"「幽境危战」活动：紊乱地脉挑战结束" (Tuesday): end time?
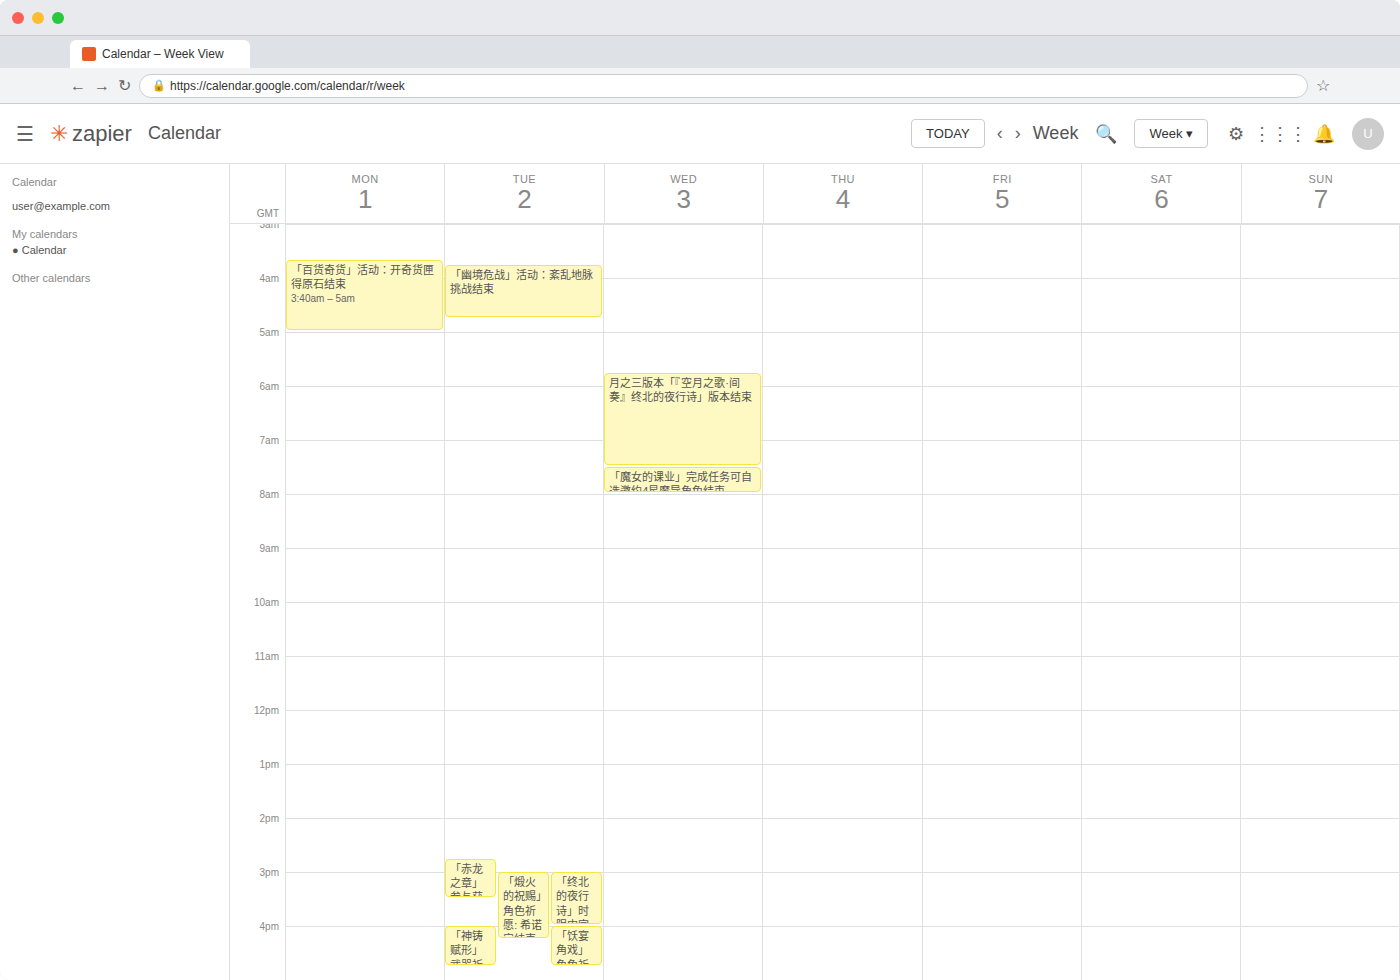
4:45 AM